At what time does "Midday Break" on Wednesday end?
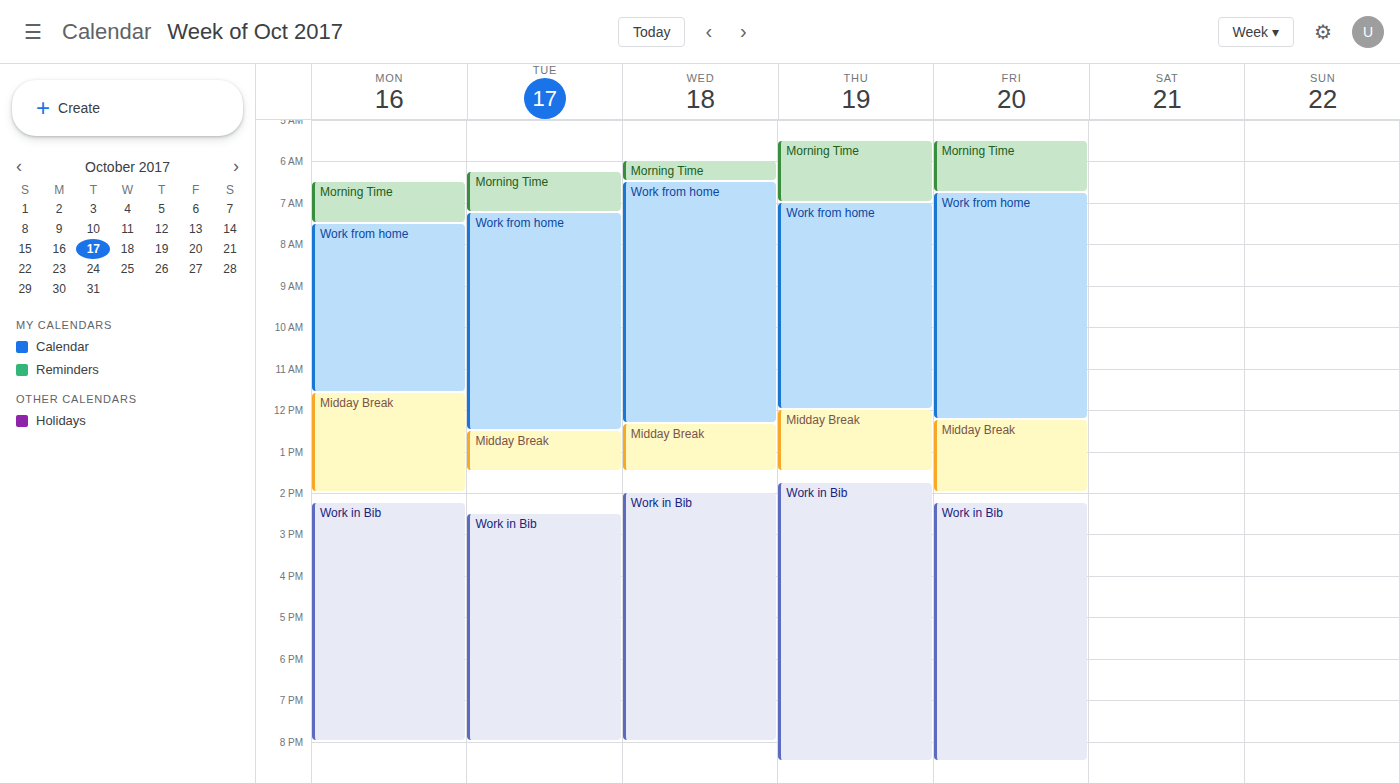
1:30 PM